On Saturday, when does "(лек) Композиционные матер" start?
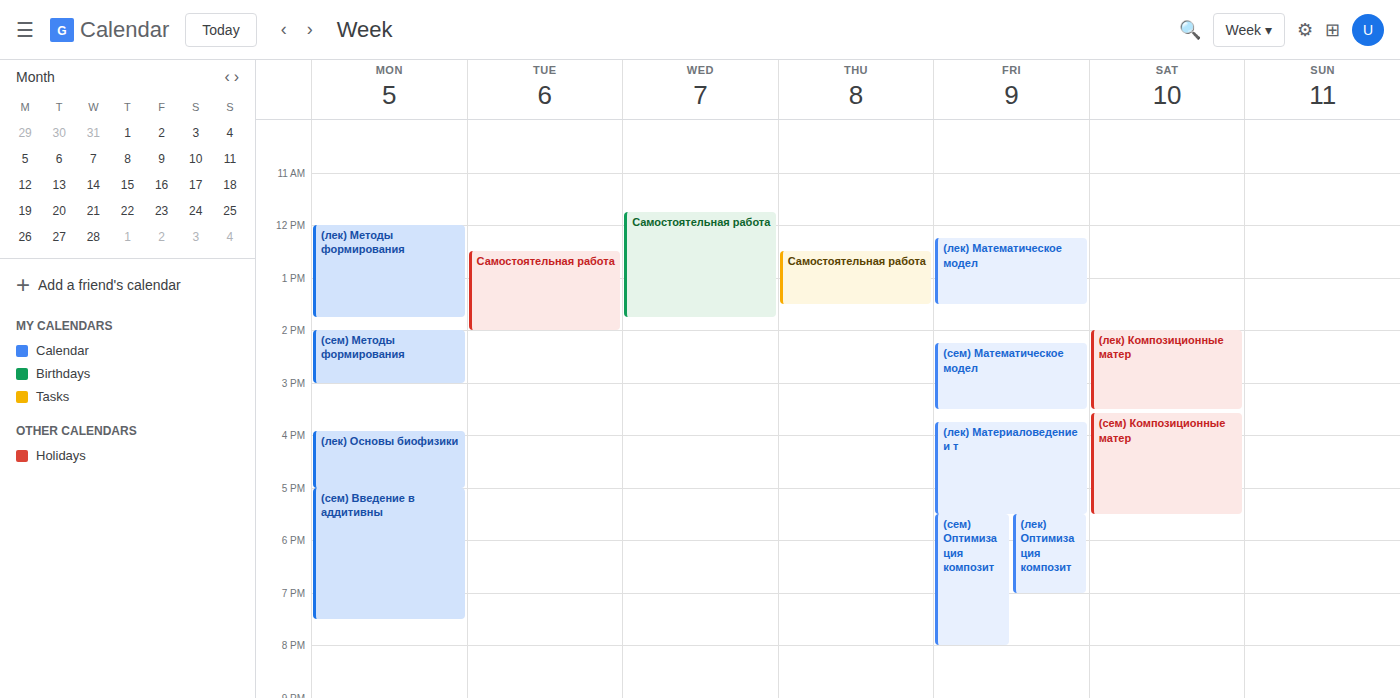
2:00 PM